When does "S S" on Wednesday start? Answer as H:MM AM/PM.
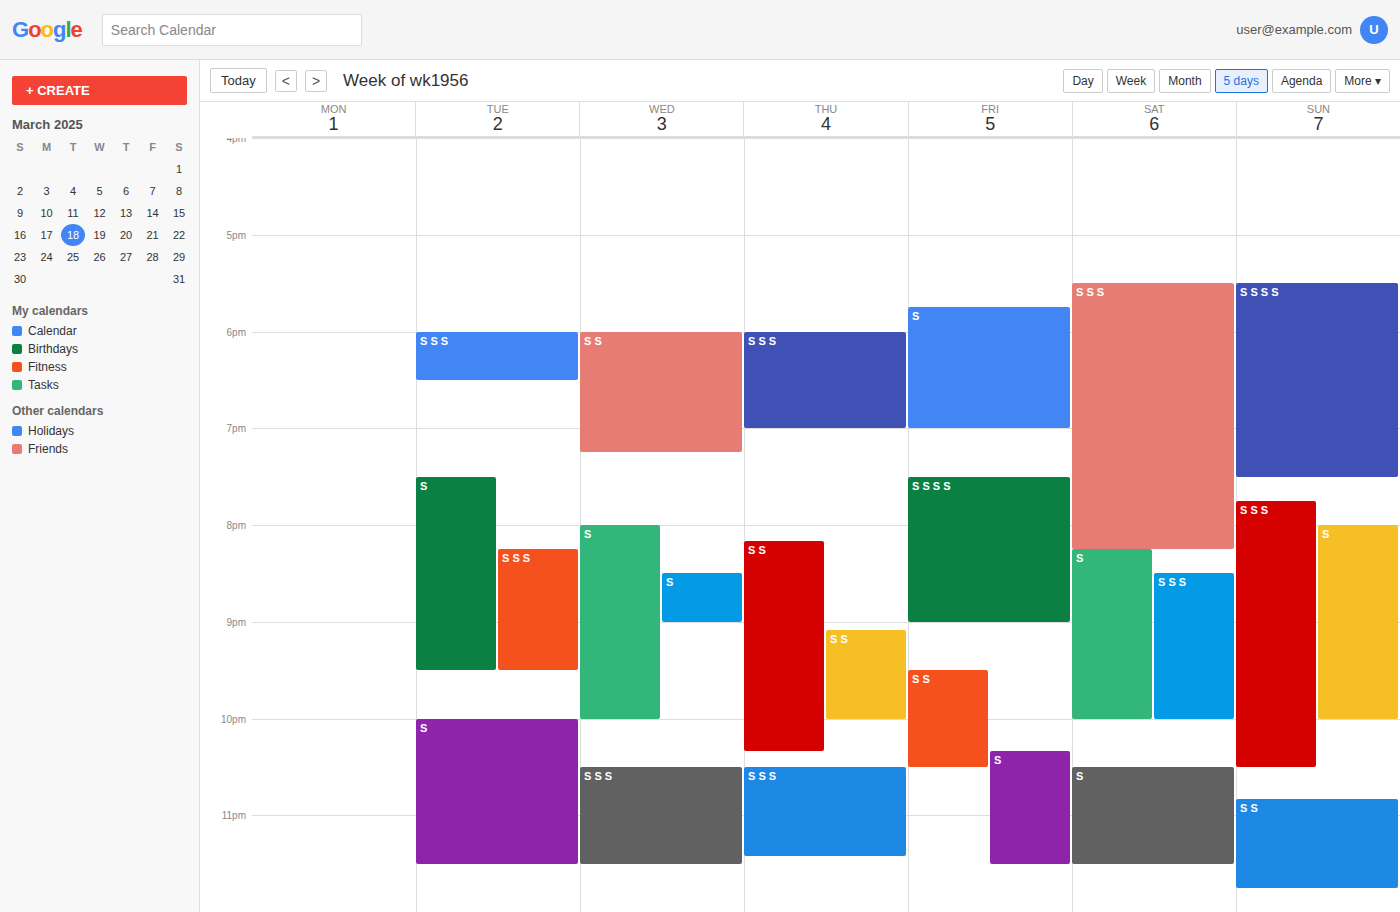
6:00 PM